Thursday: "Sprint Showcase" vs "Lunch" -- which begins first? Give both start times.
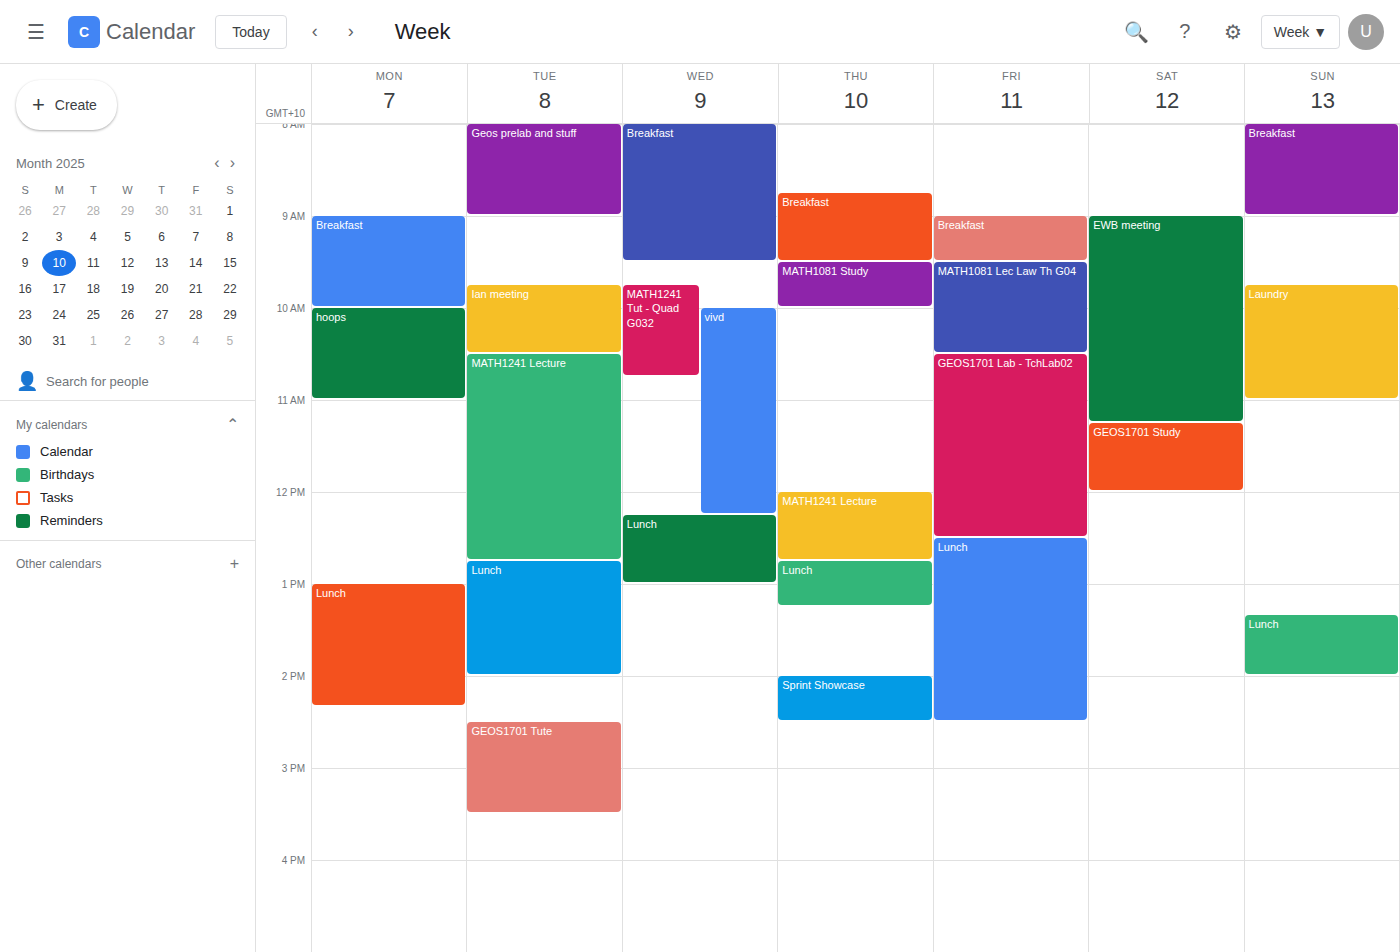
"Lunch" 12:45 PM; "Sprint Showcase" 2:00 PM.